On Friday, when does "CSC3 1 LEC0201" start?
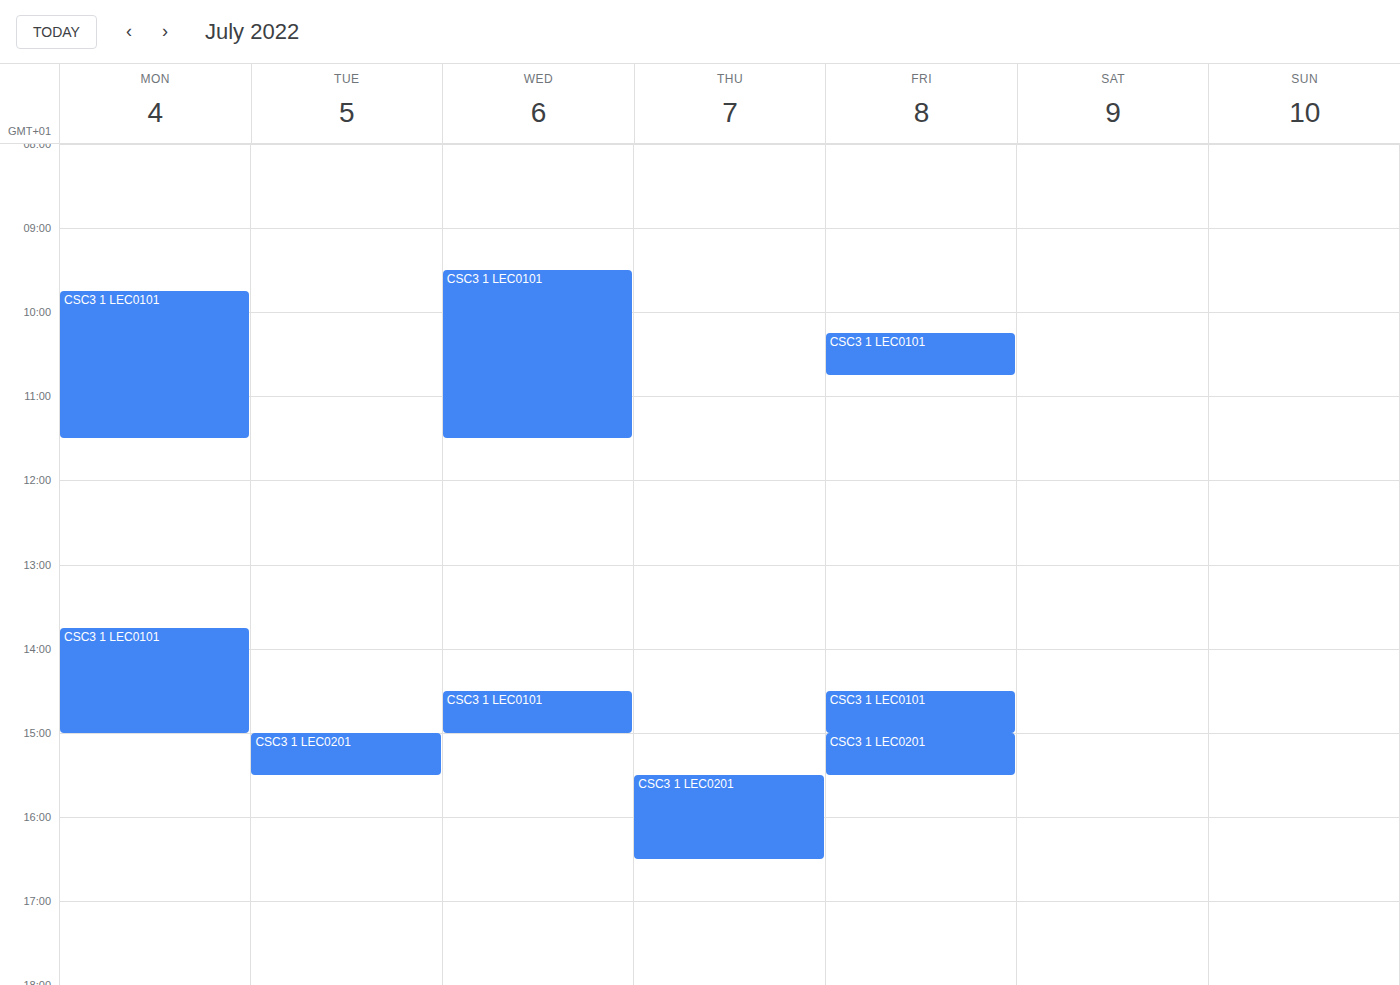
3:00 PM